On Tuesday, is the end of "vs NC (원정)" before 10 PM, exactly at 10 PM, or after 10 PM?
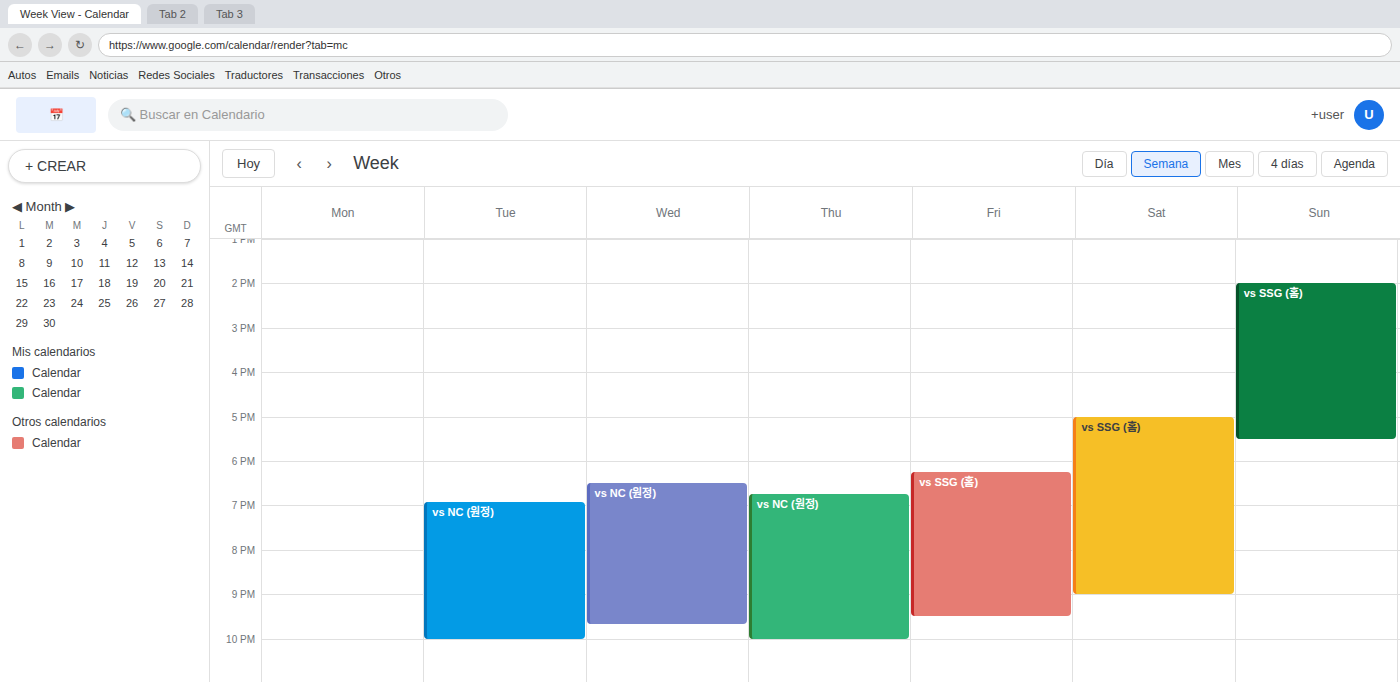
10:00 PM -- exactly at 10 PM, on the 10 PM line.